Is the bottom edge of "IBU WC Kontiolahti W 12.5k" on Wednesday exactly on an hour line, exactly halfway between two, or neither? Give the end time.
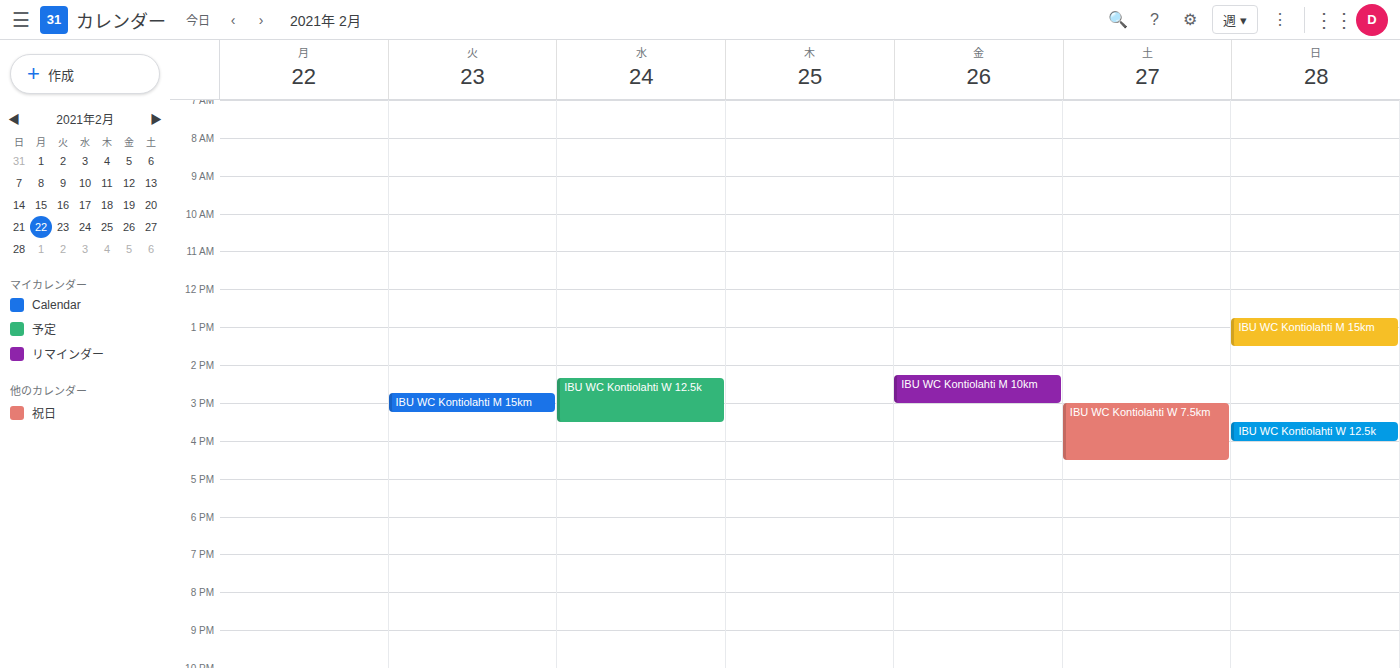
3:30 PM -- halfway between the 3 PM and 4 PM lines.